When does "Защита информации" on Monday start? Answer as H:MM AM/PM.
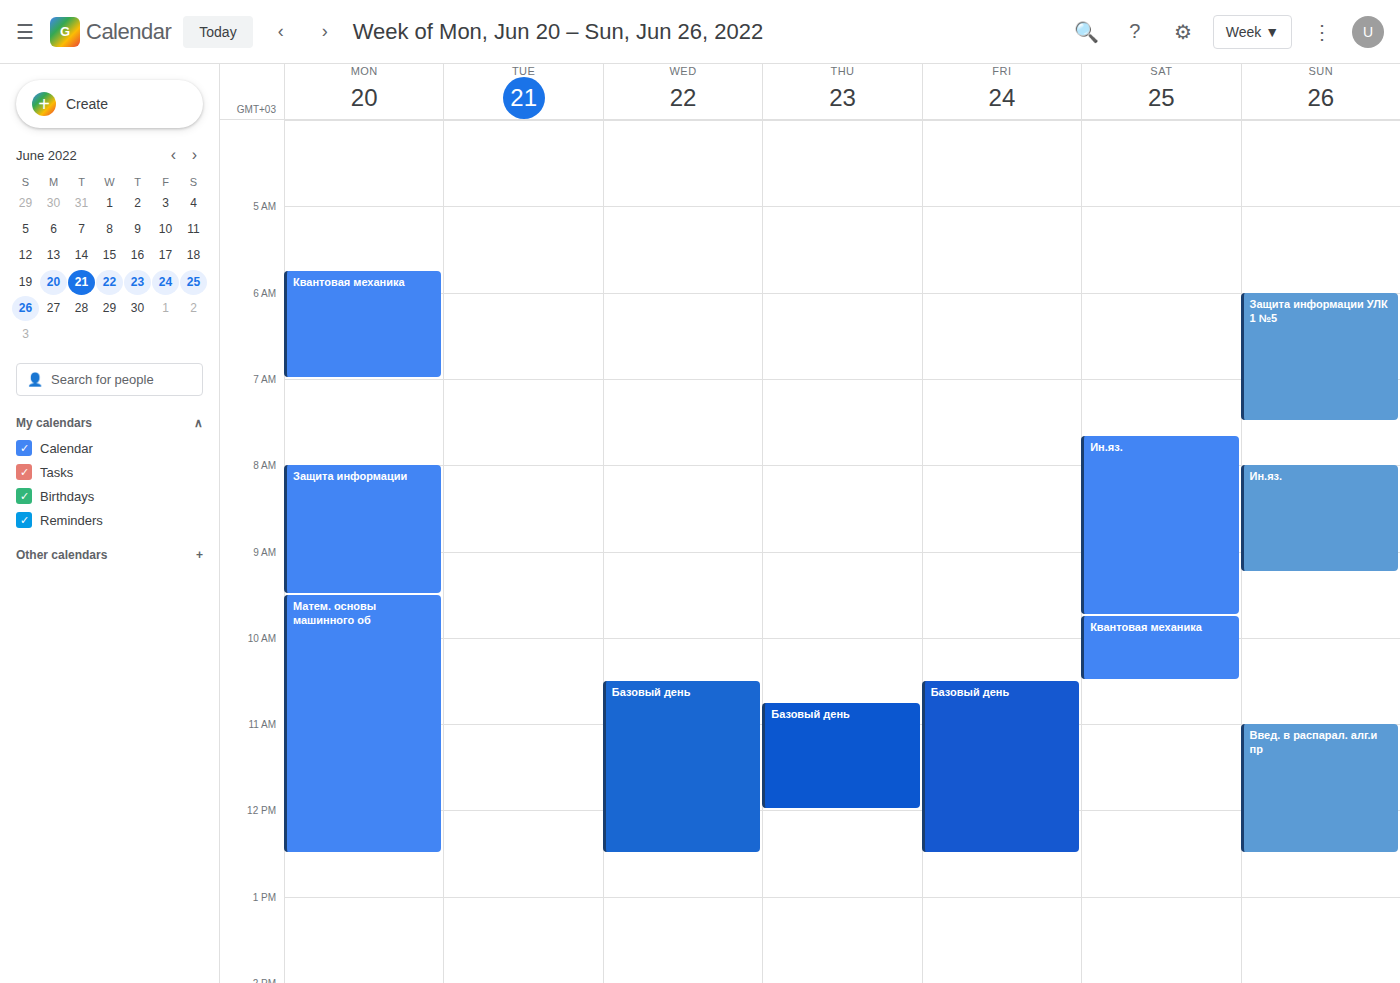
8:00 AM